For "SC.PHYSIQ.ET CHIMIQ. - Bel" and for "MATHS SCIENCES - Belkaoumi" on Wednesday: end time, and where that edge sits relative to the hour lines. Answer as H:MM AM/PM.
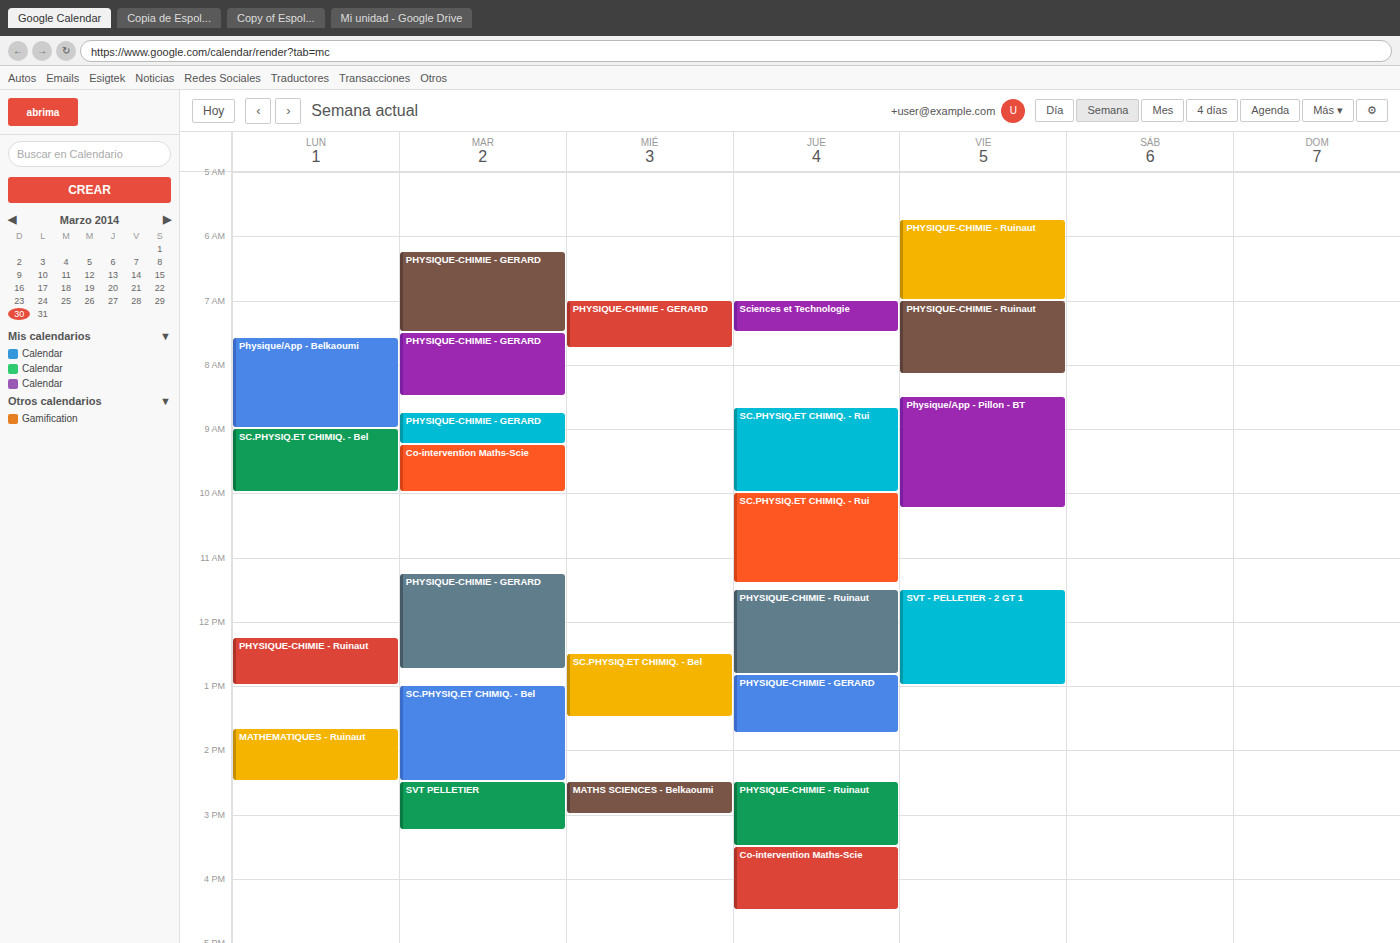
"SC.PHYSIQ.ET CHIMIQ. - Bel": 1:30 PM, halfway between the 1 PM and 2 PM lines. "MATHS SCIENCES - Belkaoumi": 3:00 PM, exactly on the 3 PM line.